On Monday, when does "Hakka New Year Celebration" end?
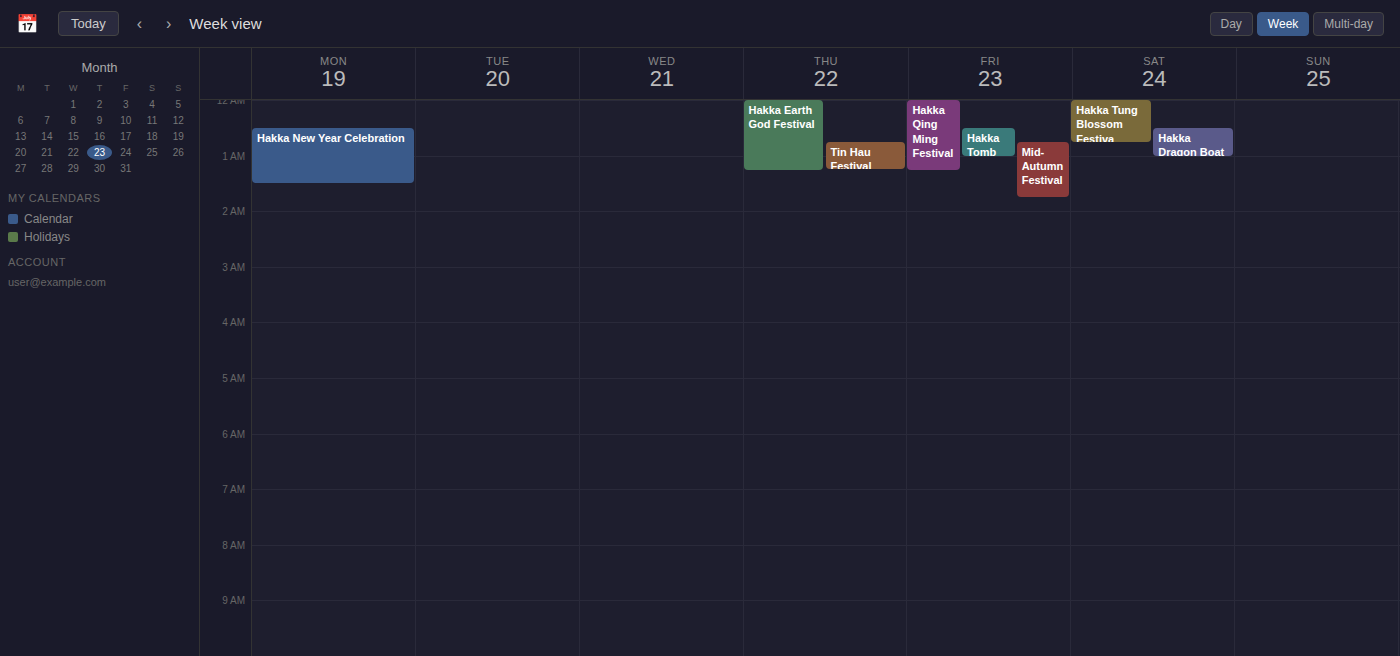
01:30